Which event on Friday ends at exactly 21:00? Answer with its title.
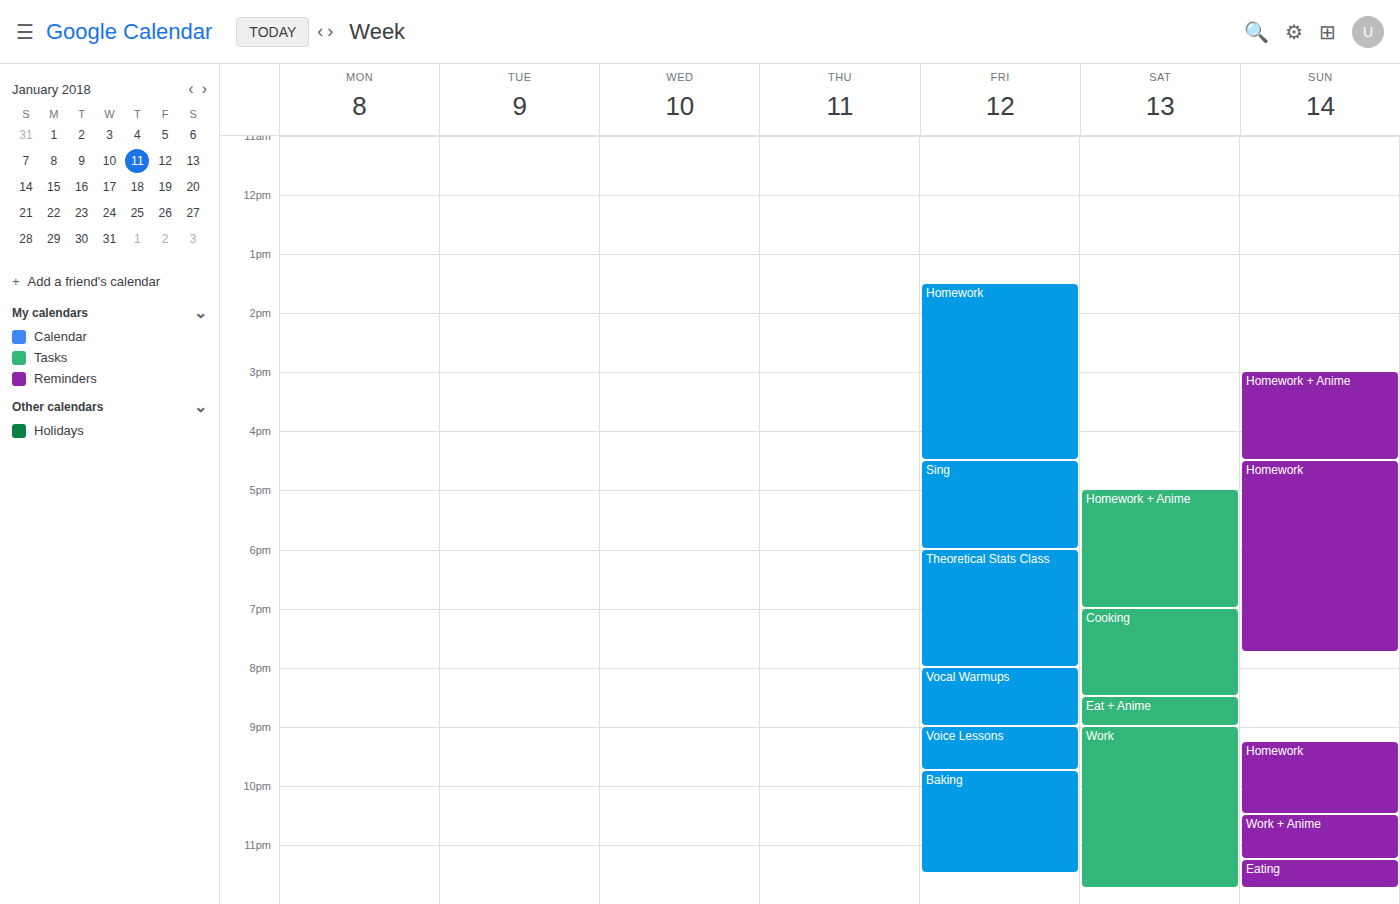
"Vocal Warmups"